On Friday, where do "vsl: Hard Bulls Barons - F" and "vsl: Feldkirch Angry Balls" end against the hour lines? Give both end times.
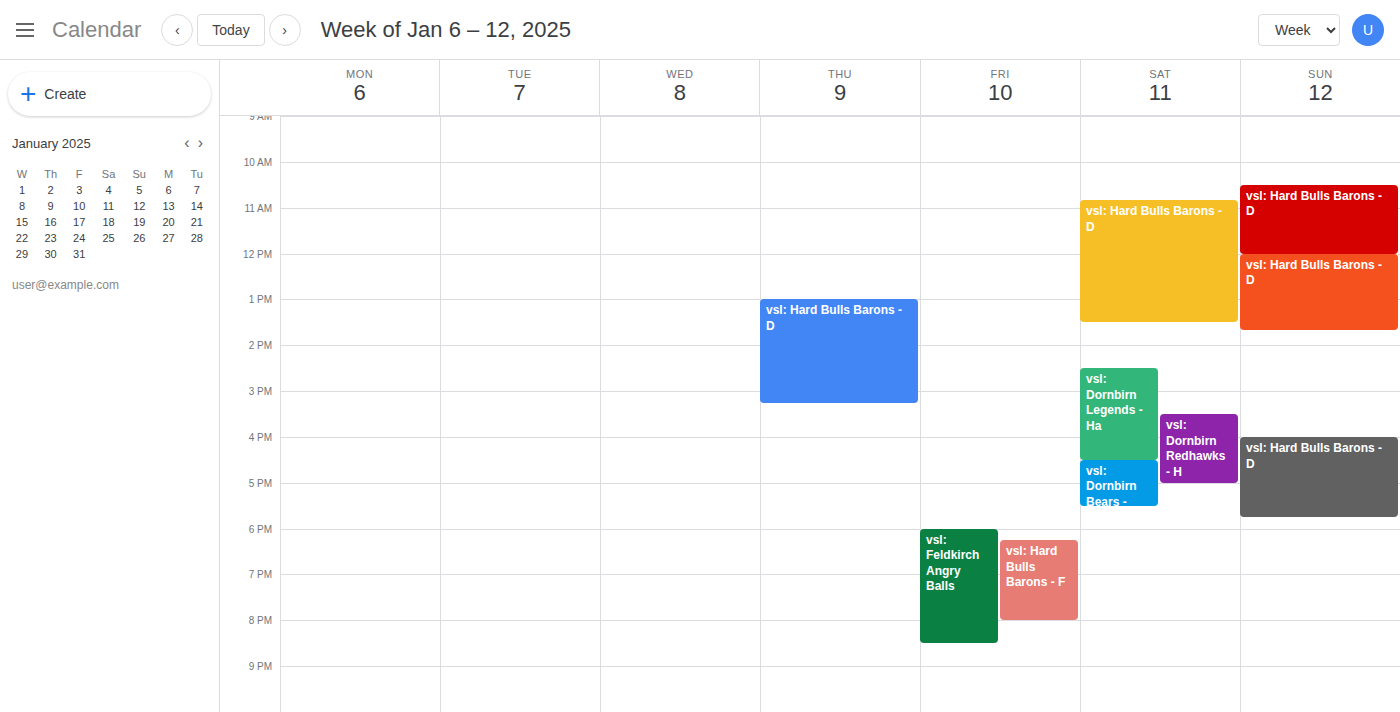
"vsl: Hard Bulls Barons - F": 20:00, exactly on the 20:00 line. "vsl: Feldkirch Angry Balls": 20:30, halfway between the 20:00 and 21:00 lines.